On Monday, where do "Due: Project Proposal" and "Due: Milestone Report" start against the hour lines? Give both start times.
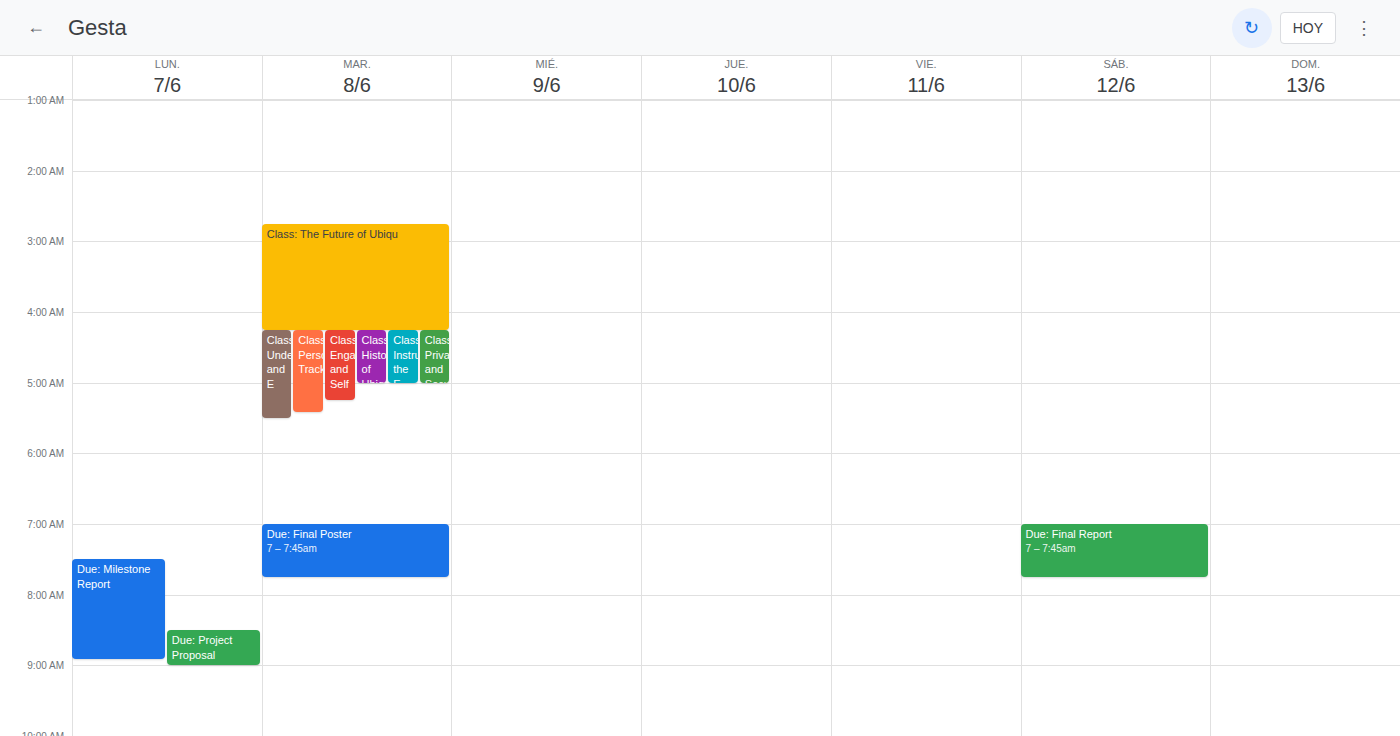
"Due: Project Proposal": 08:30, halfway between the 08:00 and 09:00 lines. "Due: Milestone Report": 07:30, halfway between the 07:00 and 08:00 lines.